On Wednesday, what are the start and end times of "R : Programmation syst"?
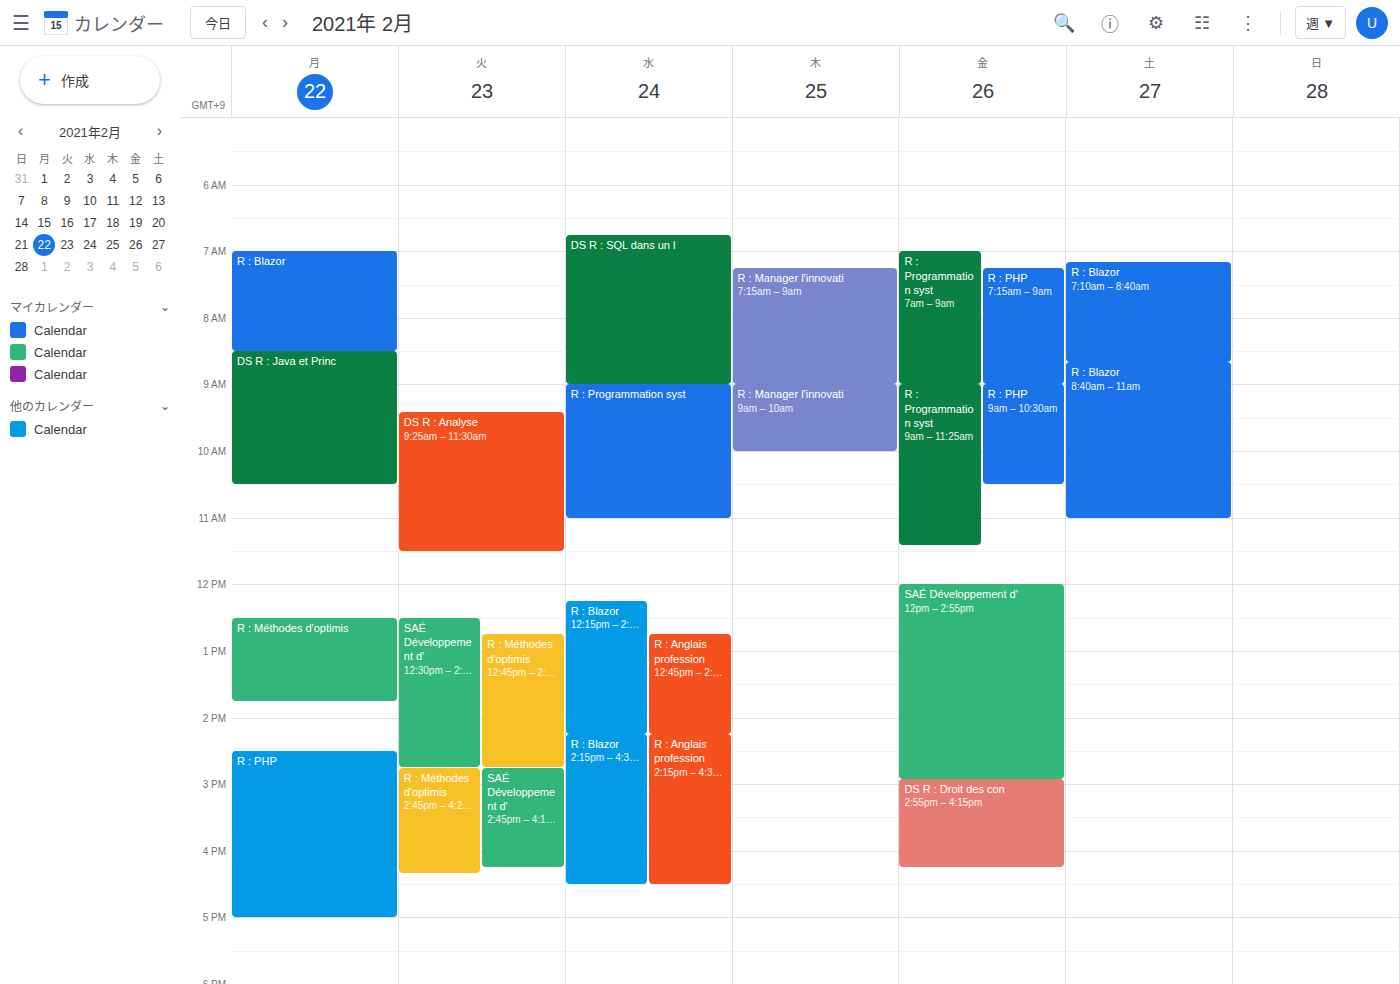
9:00 AM to 11:00 AM